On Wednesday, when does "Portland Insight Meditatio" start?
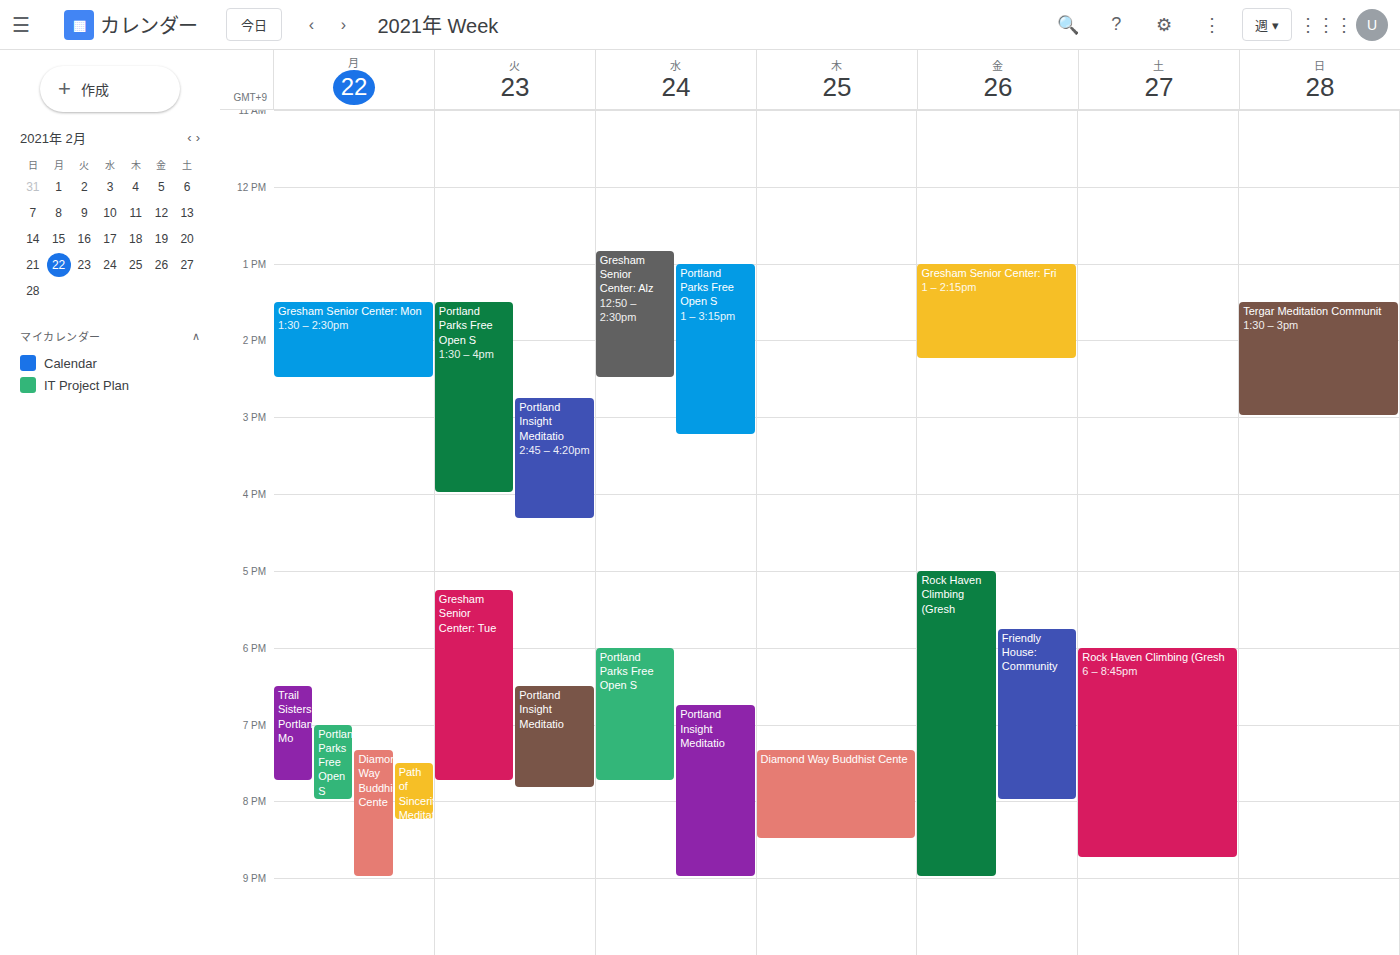
6:45 PM